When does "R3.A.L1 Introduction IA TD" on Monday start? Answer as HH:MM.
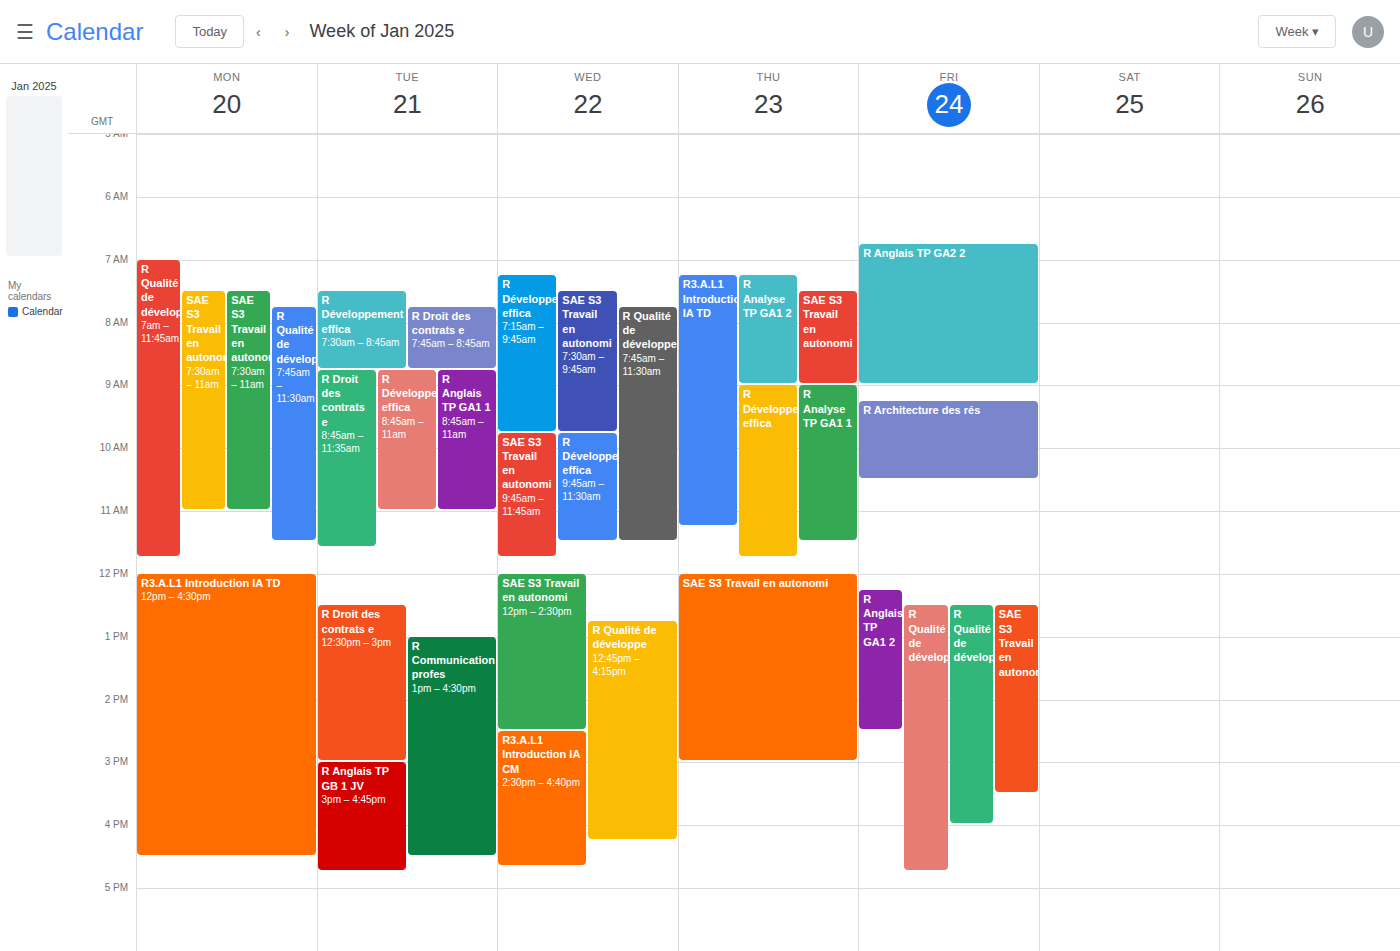
12:00